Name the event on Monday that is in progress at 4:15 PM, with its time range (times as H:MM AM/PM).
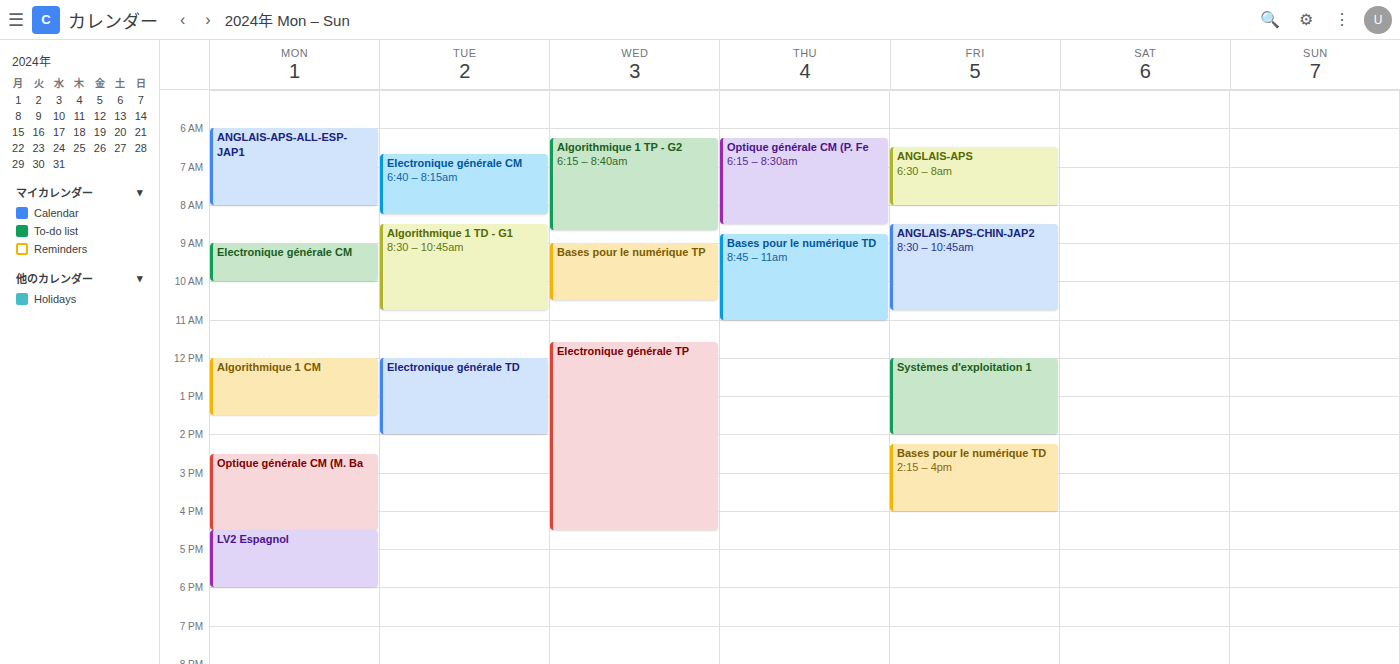
"Optique générale CM (M. Ba", 2:30 PM to 4:30 PM